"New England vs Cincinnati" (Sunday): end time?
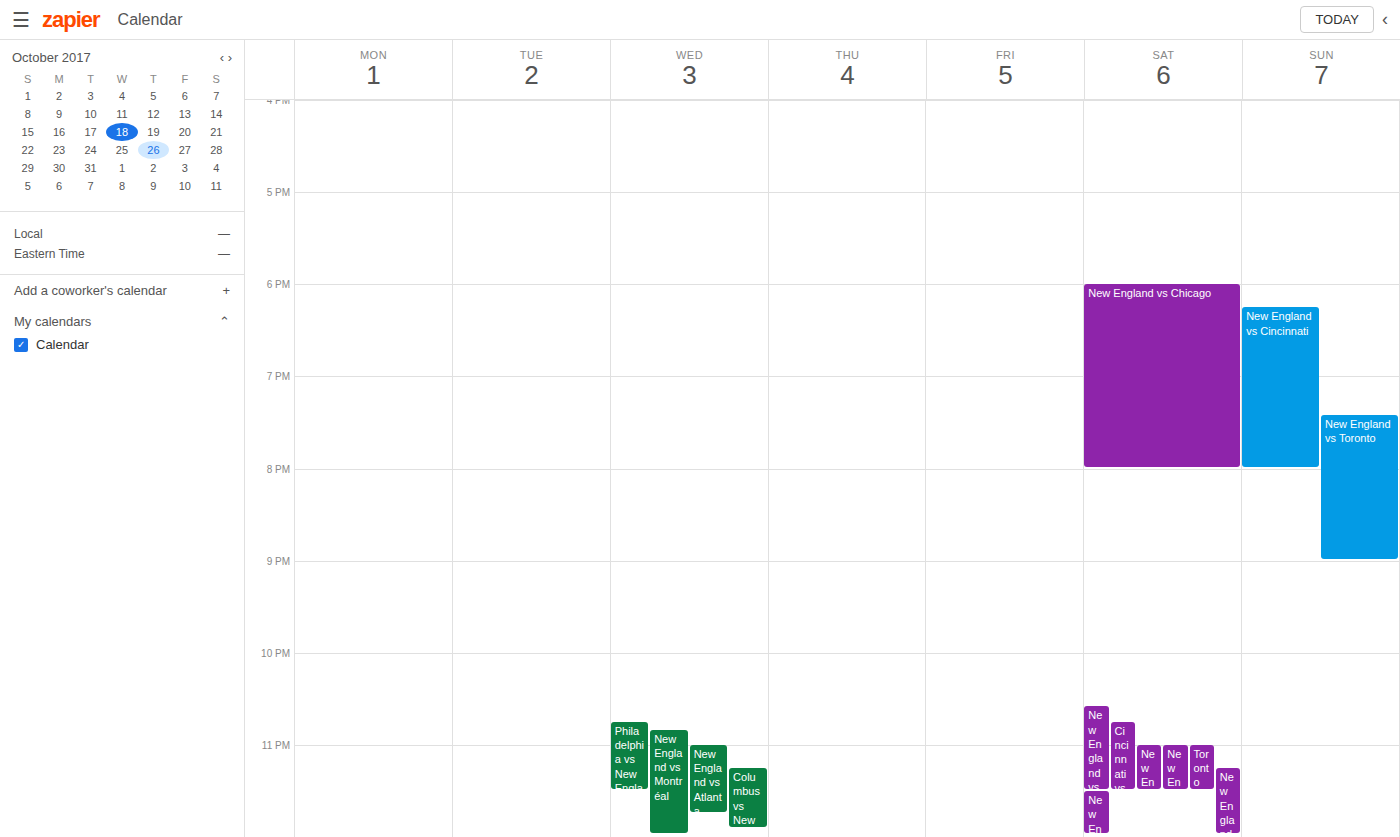
8:00 PM